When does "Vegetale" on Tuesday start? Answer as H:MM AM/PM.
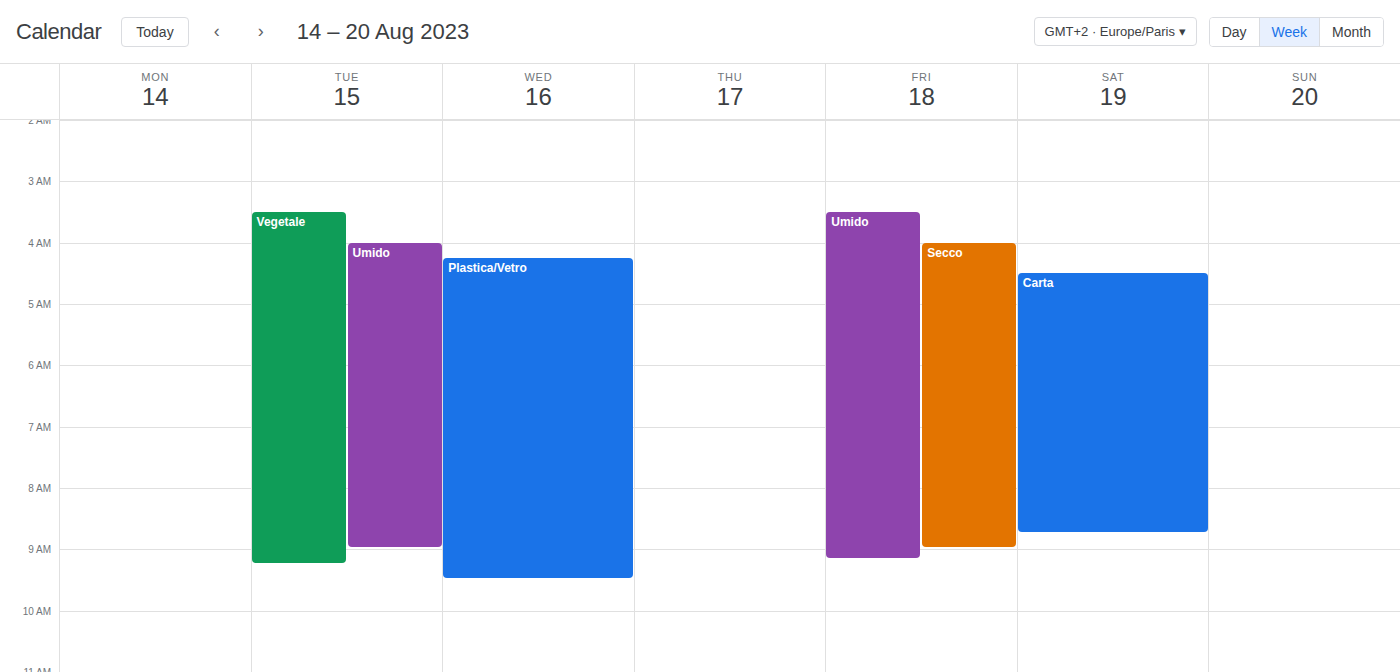
3:30 AM